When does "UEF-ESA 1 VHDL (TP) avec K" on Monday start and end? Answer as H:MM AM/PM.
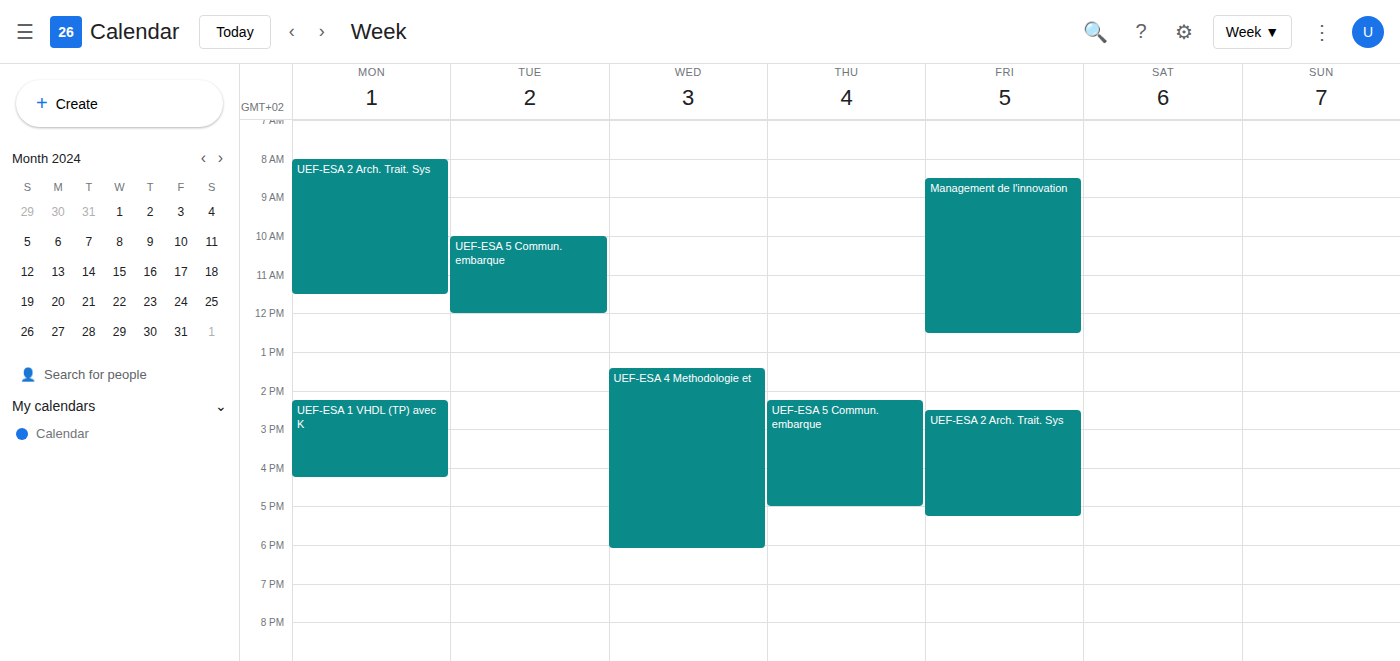
2:15 PM to 4:15 PM